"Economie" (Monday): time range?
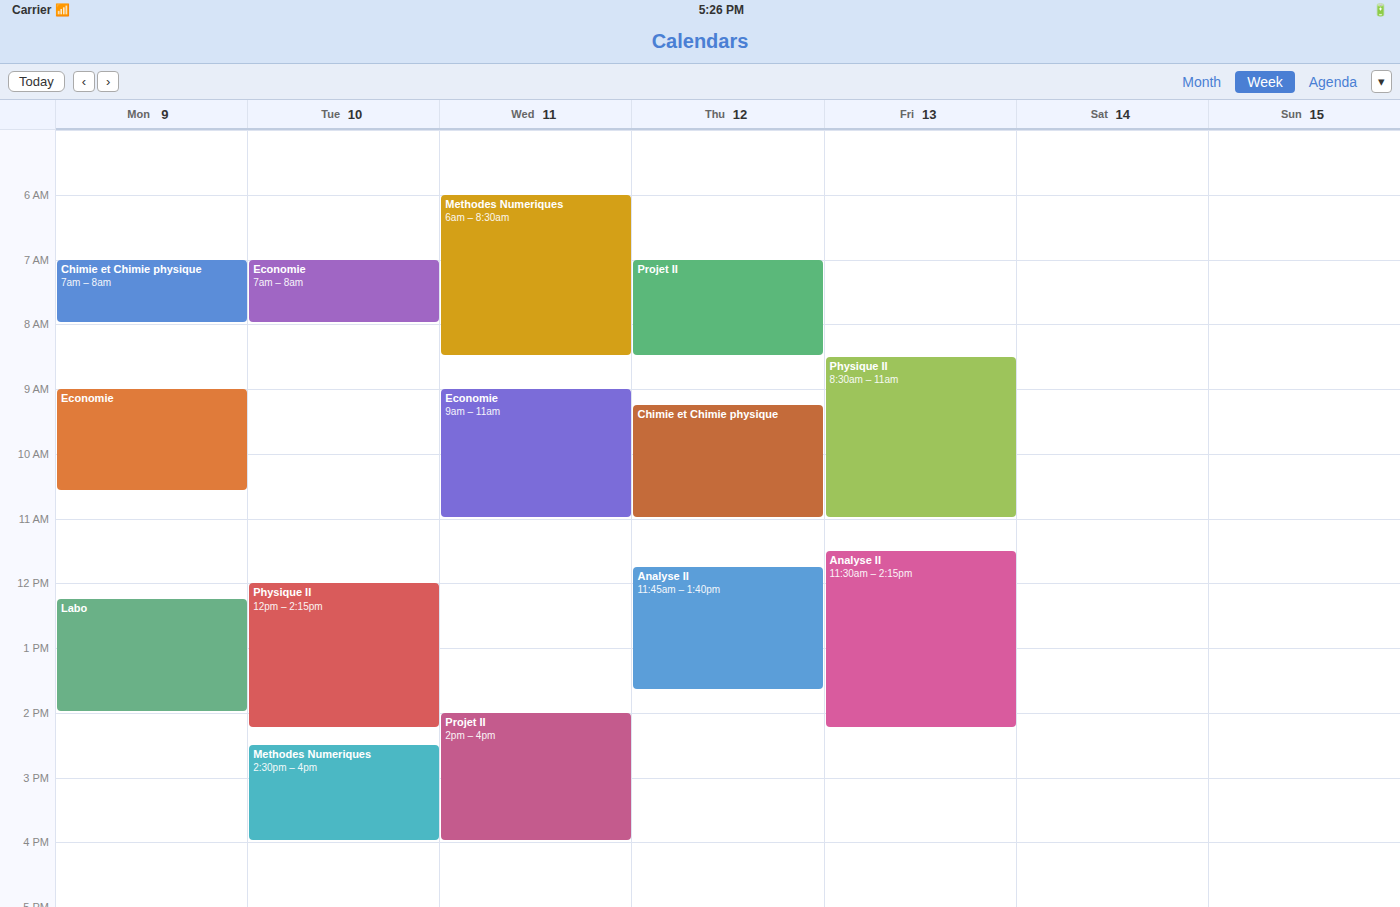
9:00 AM to 10:35 AM